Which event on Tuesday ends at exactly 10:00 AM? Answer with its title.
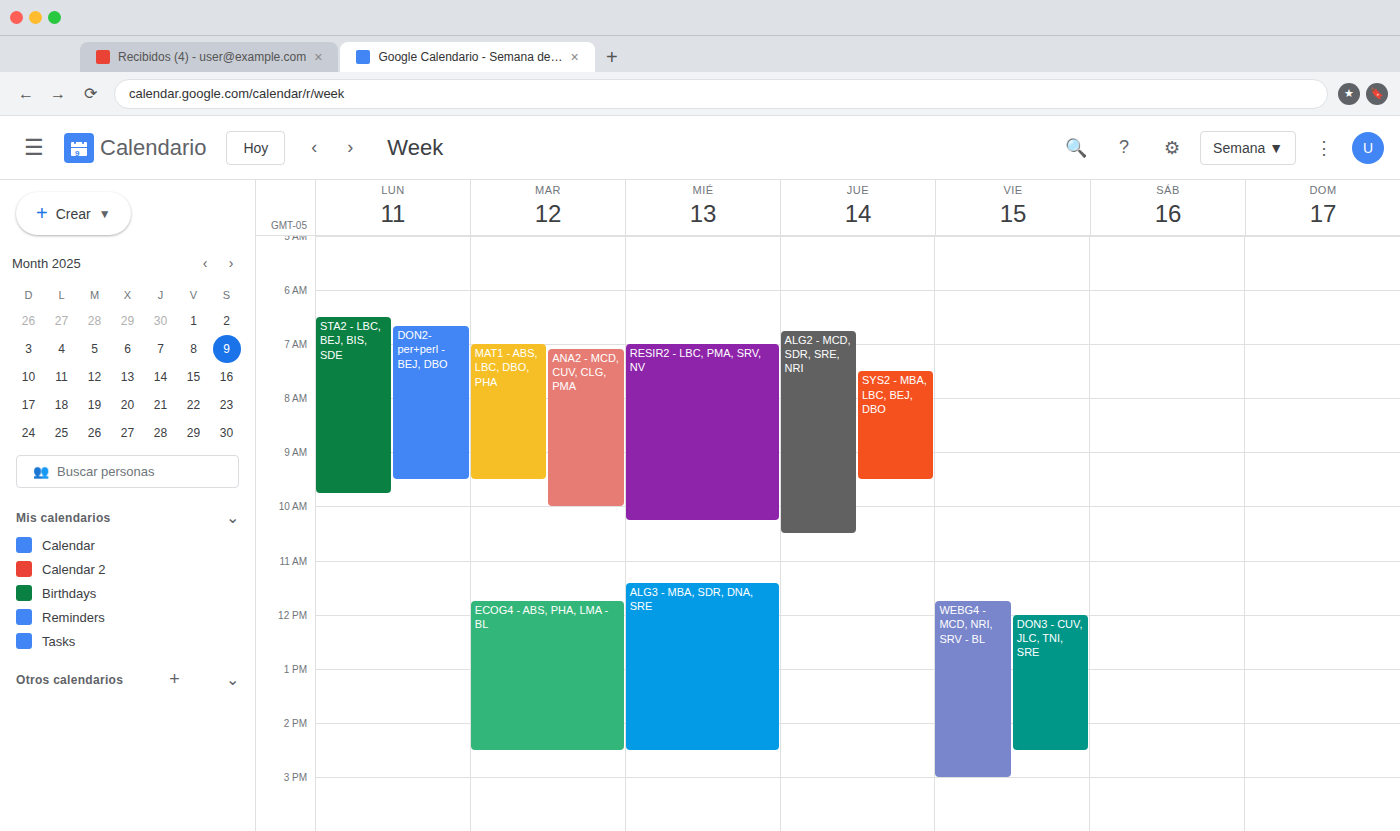
"ANA2 - MCD, CUV, CLG, PMA"